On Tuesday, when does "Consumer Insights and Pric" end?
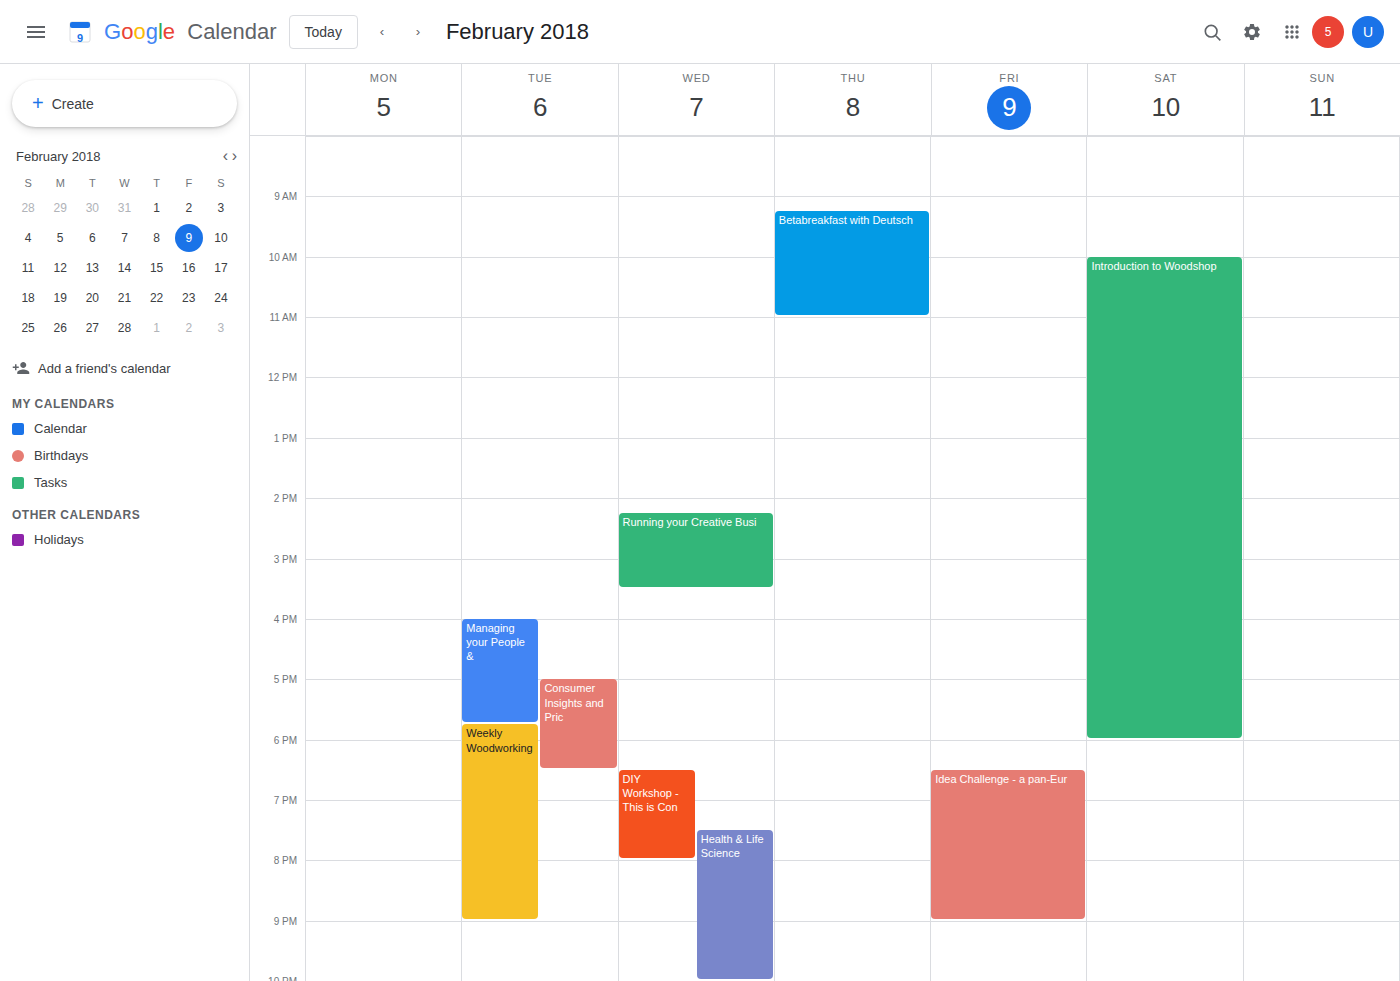
6:30 PM